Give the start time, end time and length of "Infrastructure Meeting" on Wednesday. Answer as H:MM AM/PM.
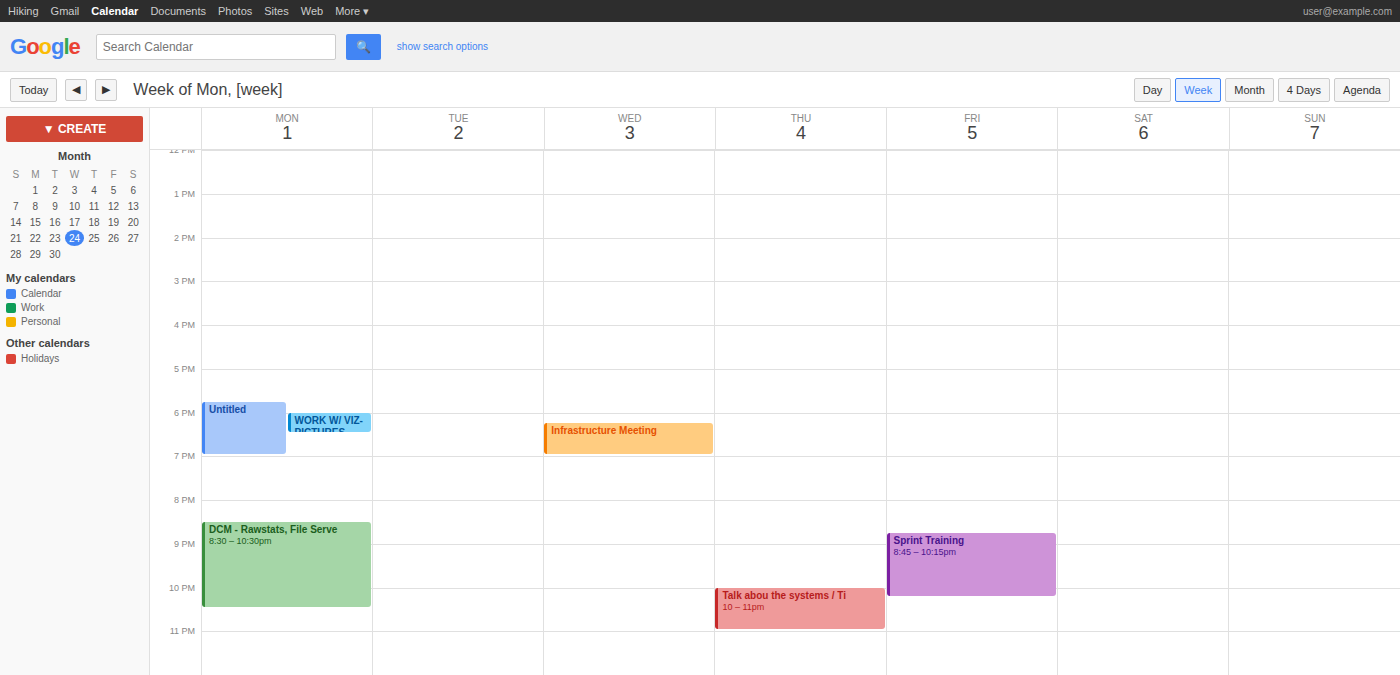
6:15 PM to 7:00 PM, 45 minutes